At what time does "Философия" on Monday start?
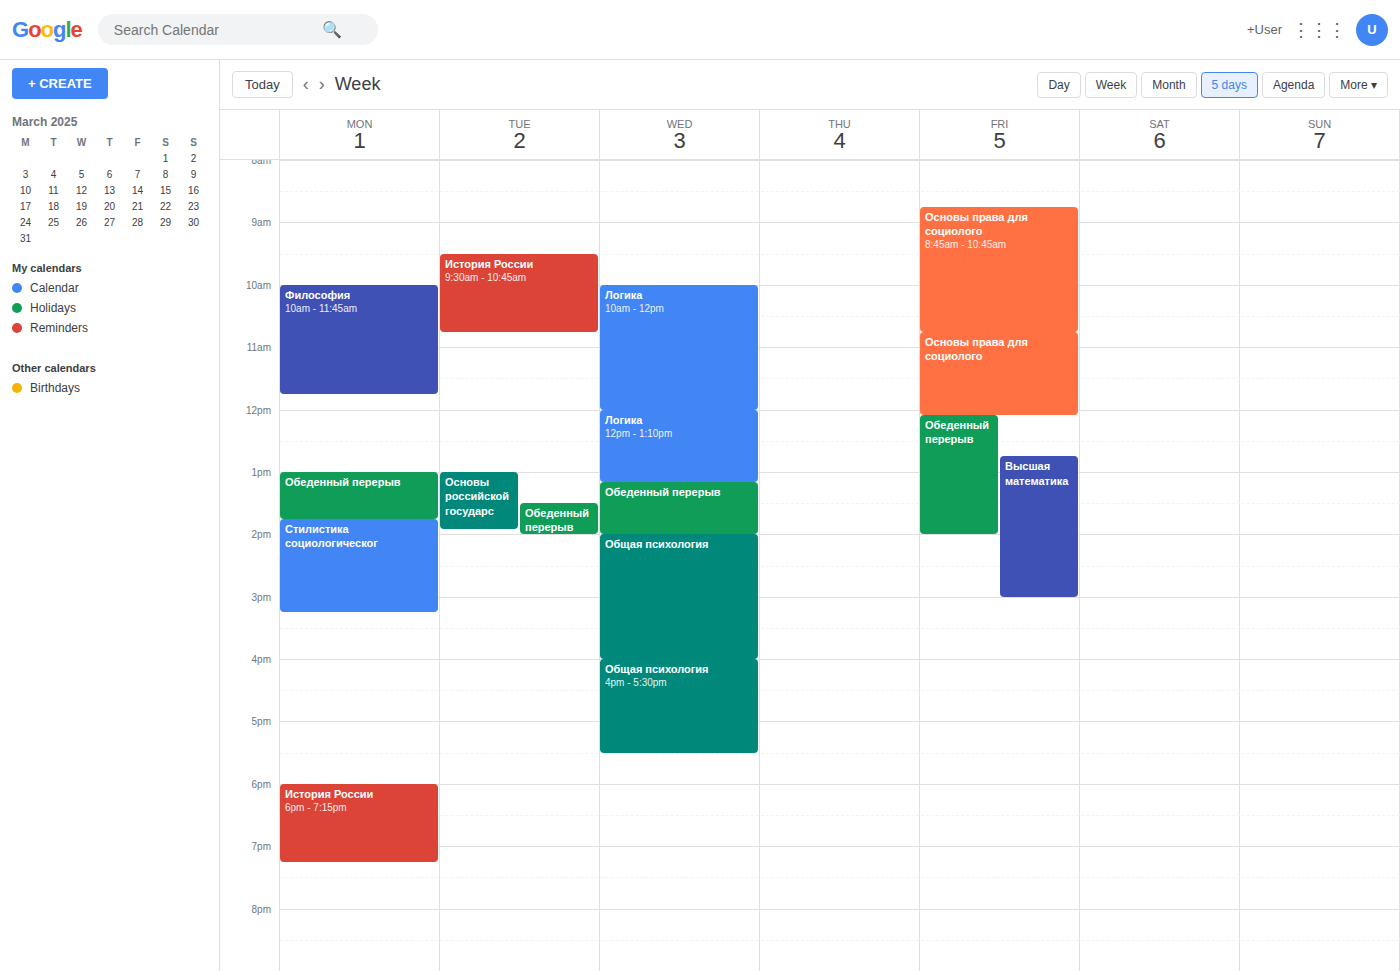
10:00